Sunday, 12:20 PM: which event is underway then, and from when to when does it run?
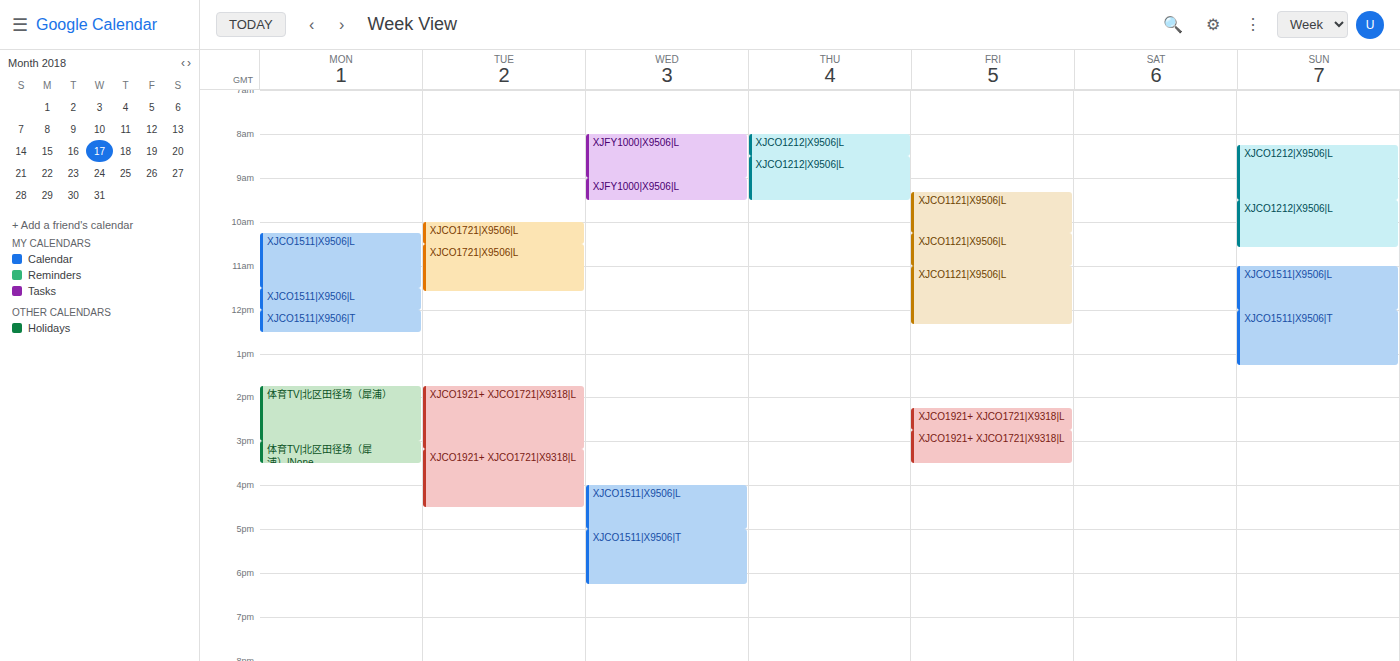
"XJCO1511|X9506|T", 12:00 PM to 1:15 PM